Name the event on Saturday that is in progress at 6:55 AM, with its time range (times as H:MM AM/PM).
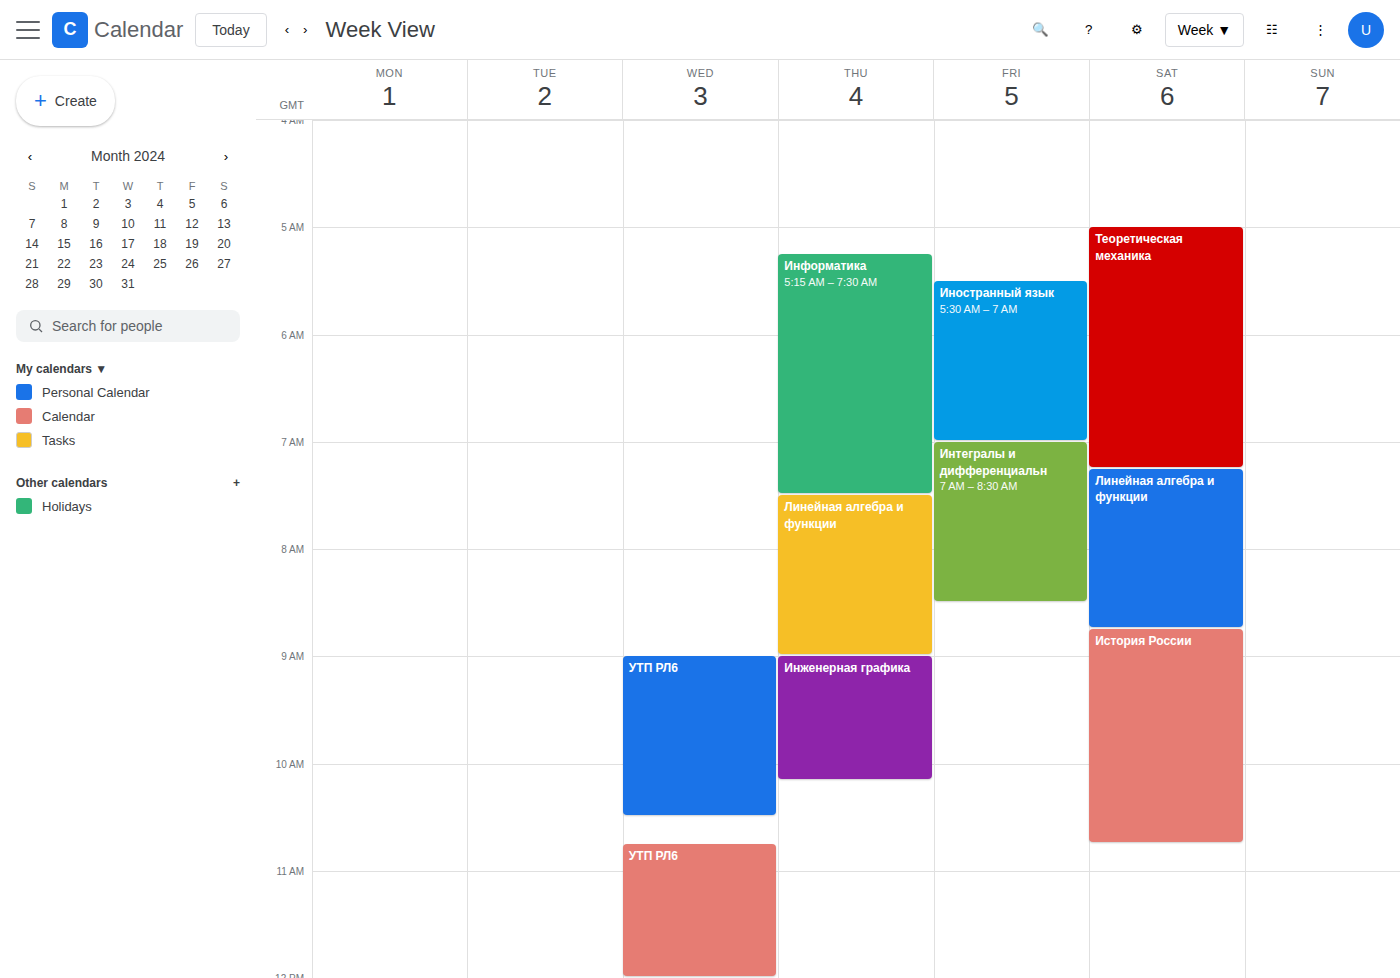
"Теоретическая механика", 5:00 AM to 7:15 AM